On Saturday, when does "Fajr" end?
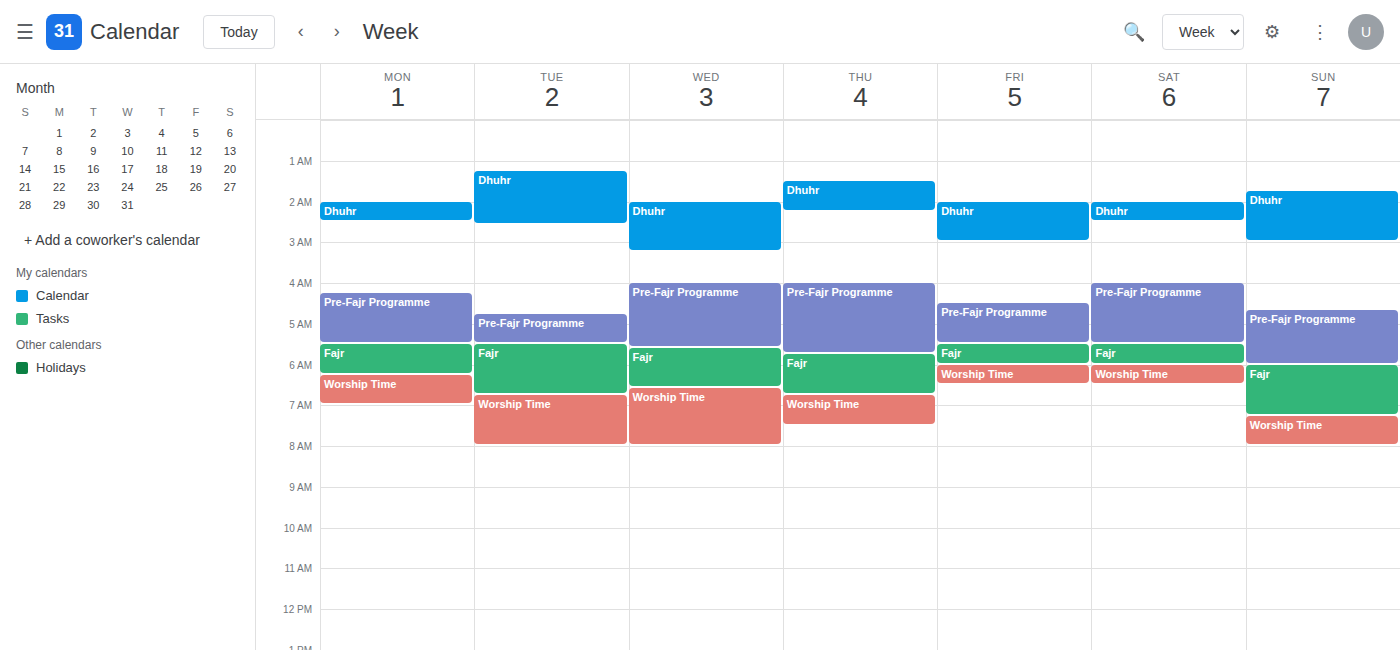
6:00 AM